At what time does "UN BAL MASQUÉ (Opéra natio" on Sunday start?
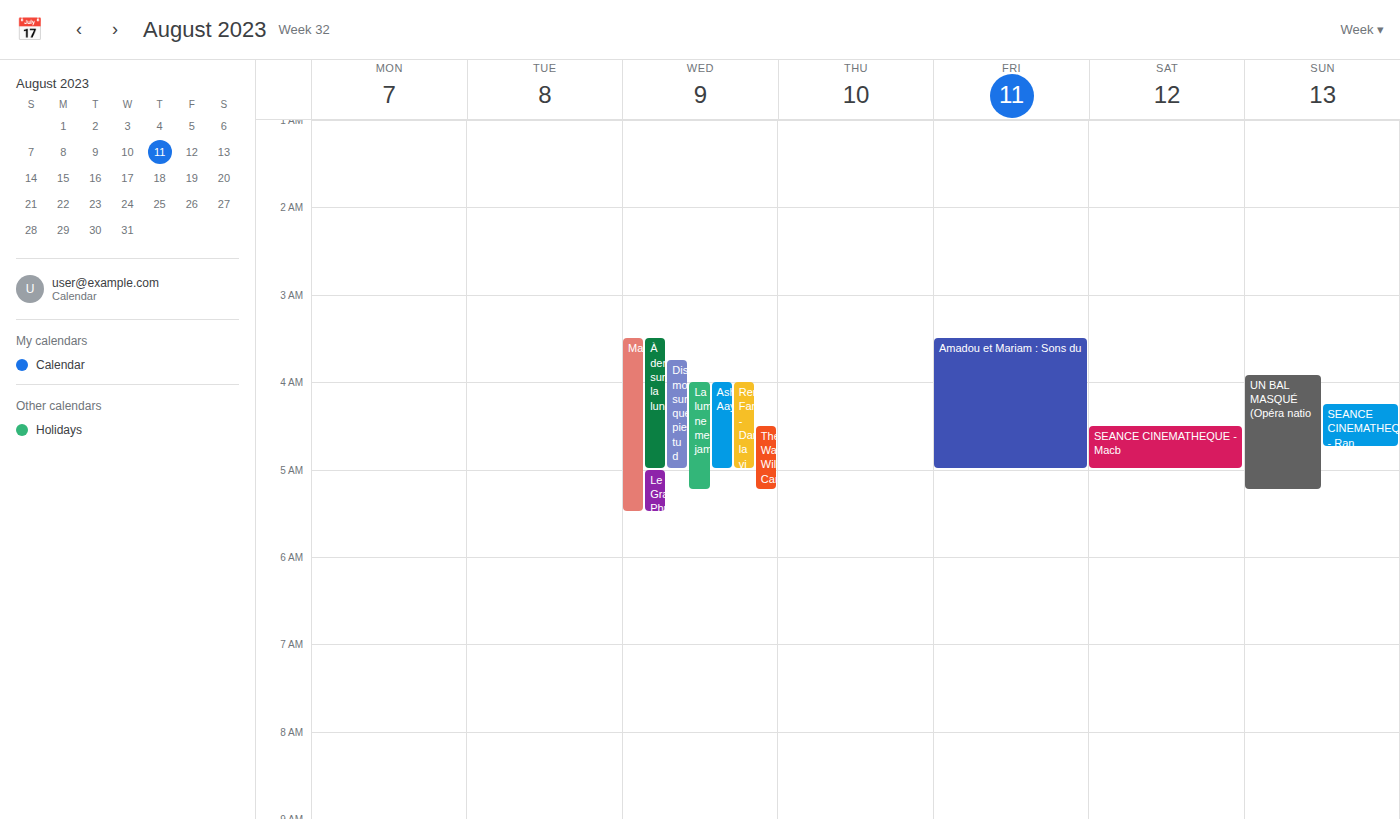
3:55 AM